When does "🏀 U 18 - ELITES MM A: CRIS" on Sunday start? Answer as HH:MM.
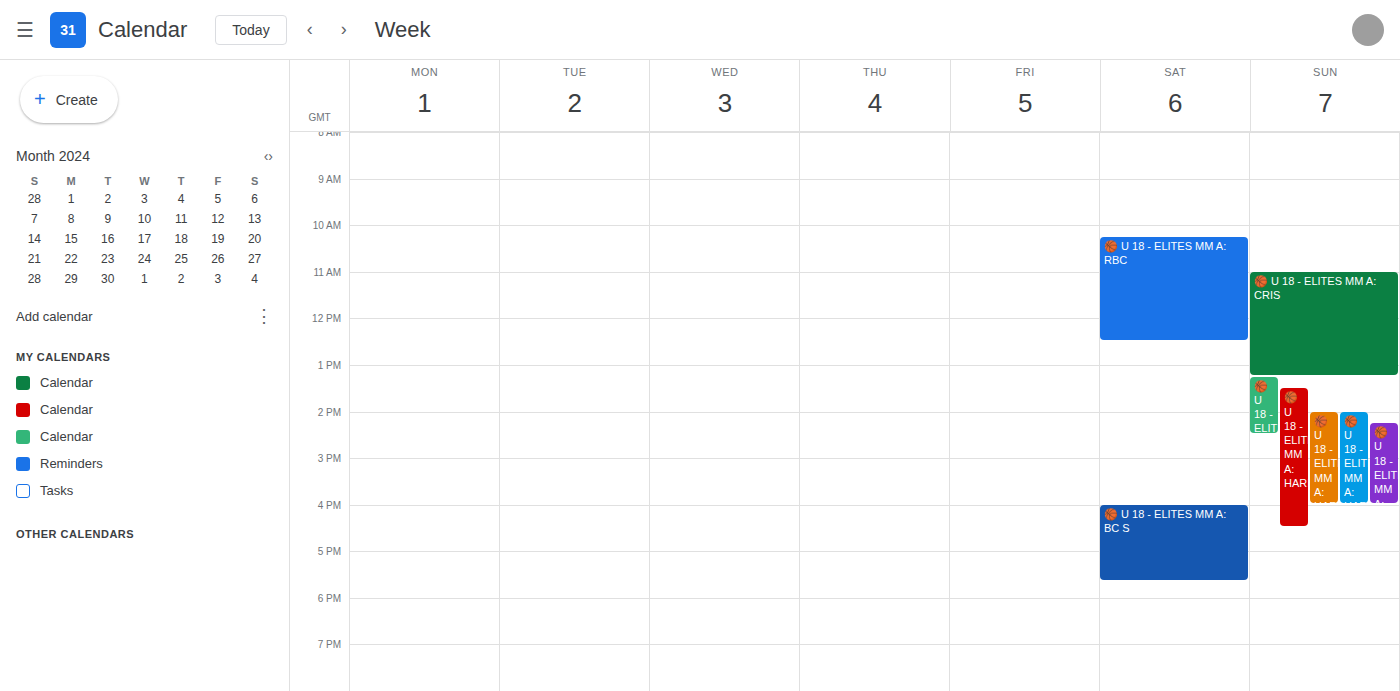
11:00